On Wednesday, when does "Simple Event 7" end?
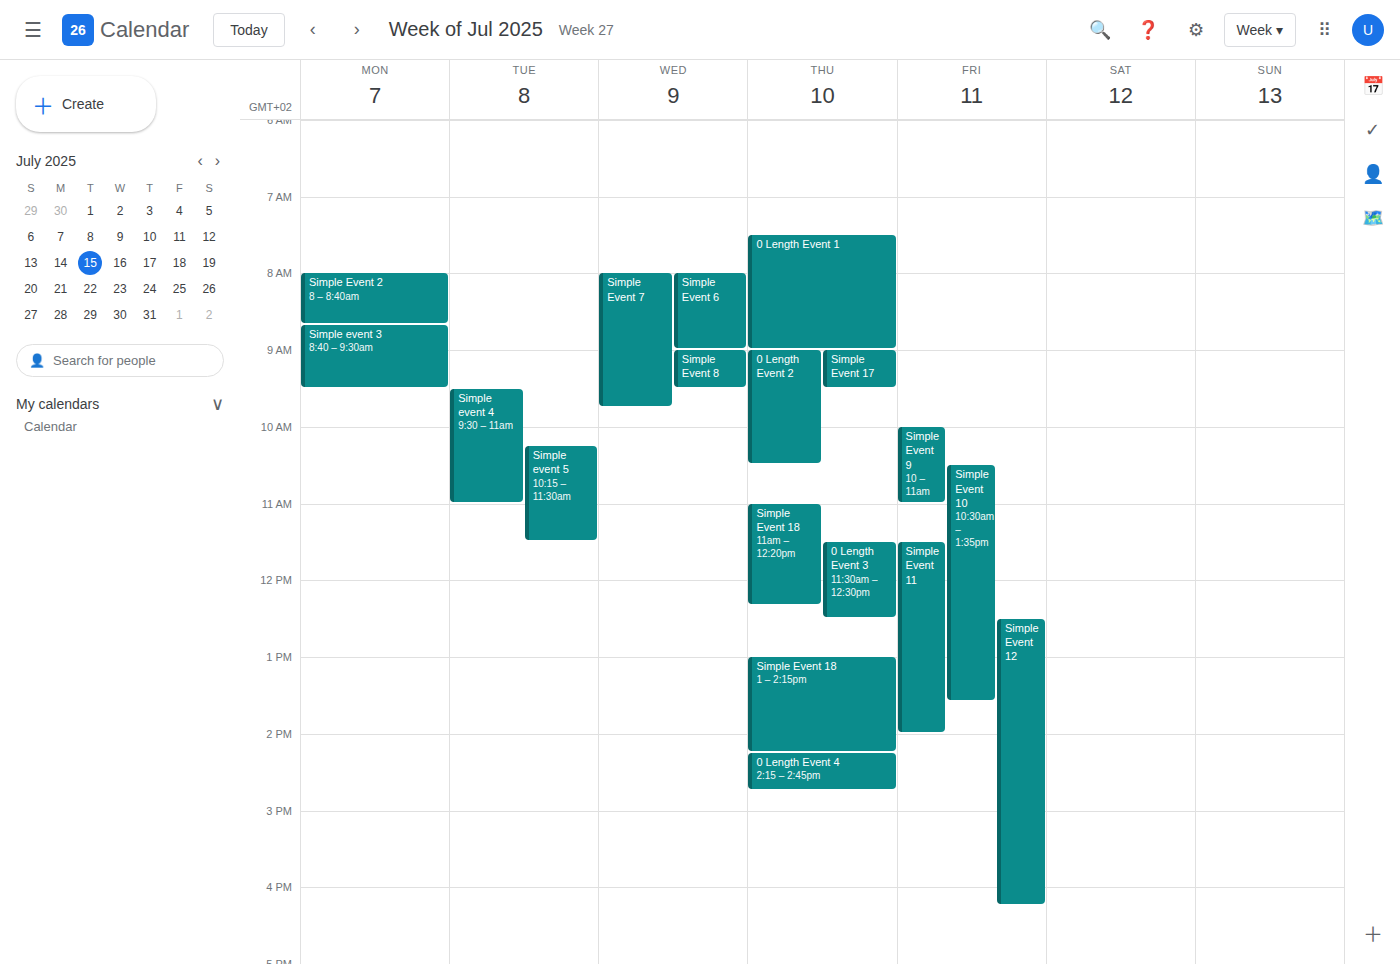
09:45